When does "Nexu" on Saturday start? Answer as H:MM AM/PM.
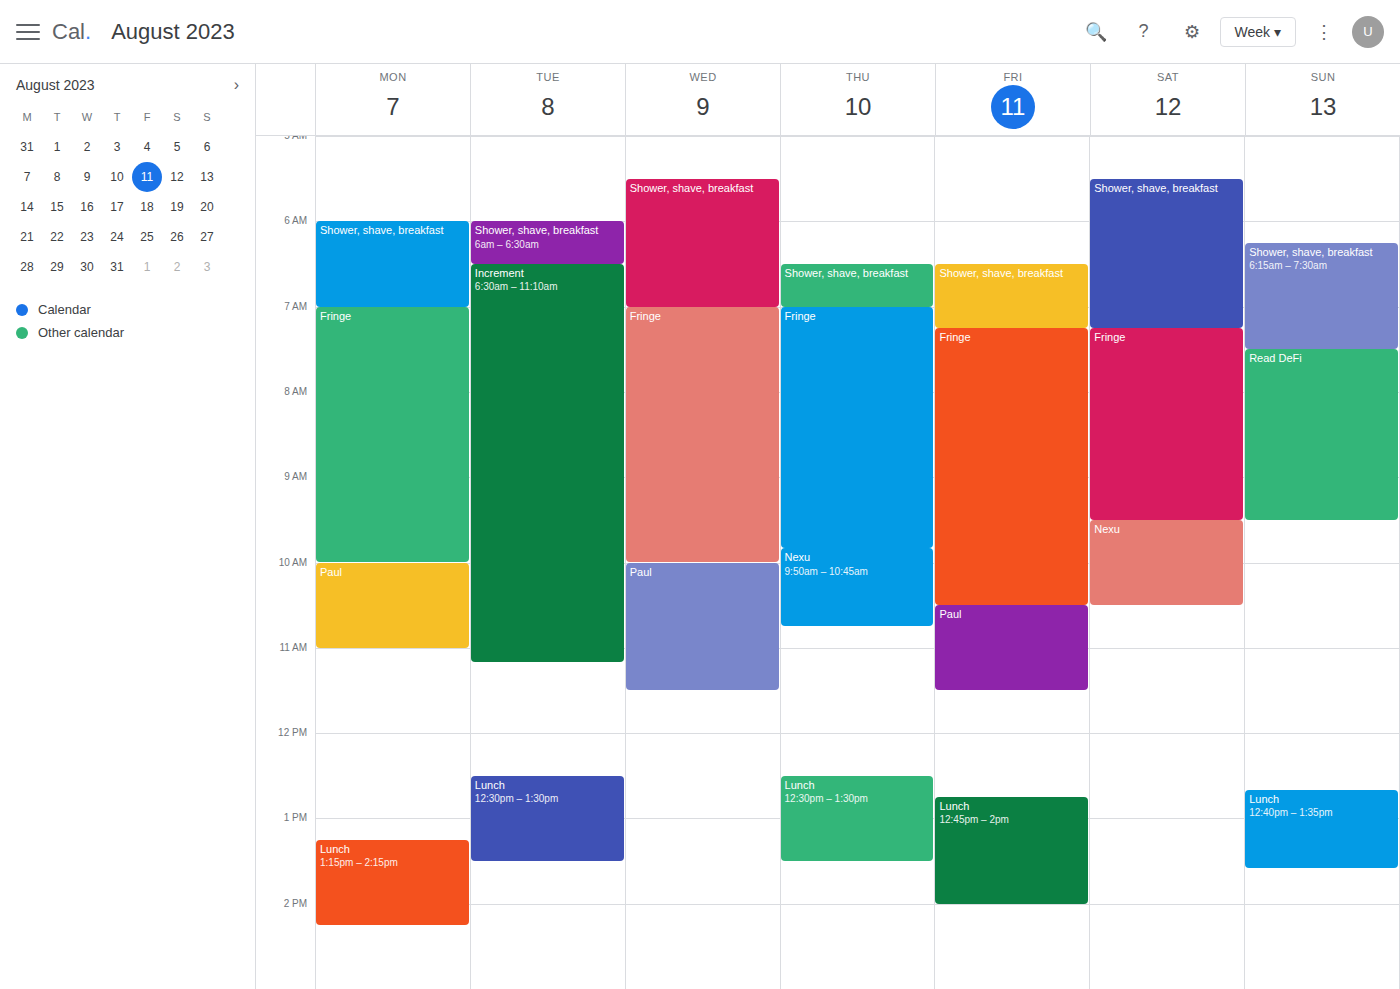
9:30 AM